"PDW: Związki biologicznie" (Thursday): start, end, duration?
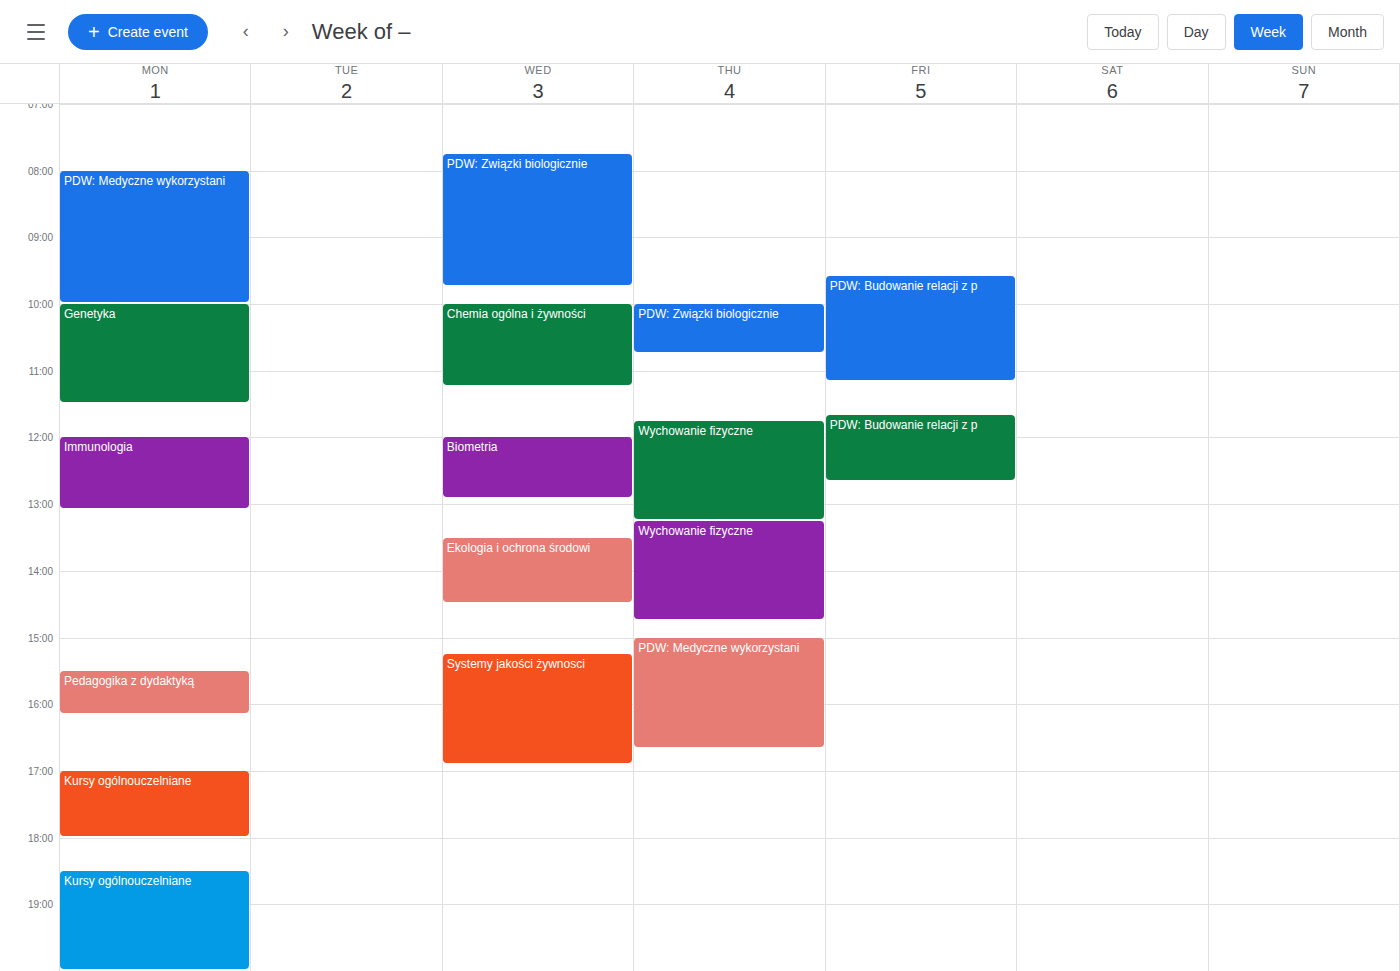
10:00 AM to 10:45 AM, 45 minutes